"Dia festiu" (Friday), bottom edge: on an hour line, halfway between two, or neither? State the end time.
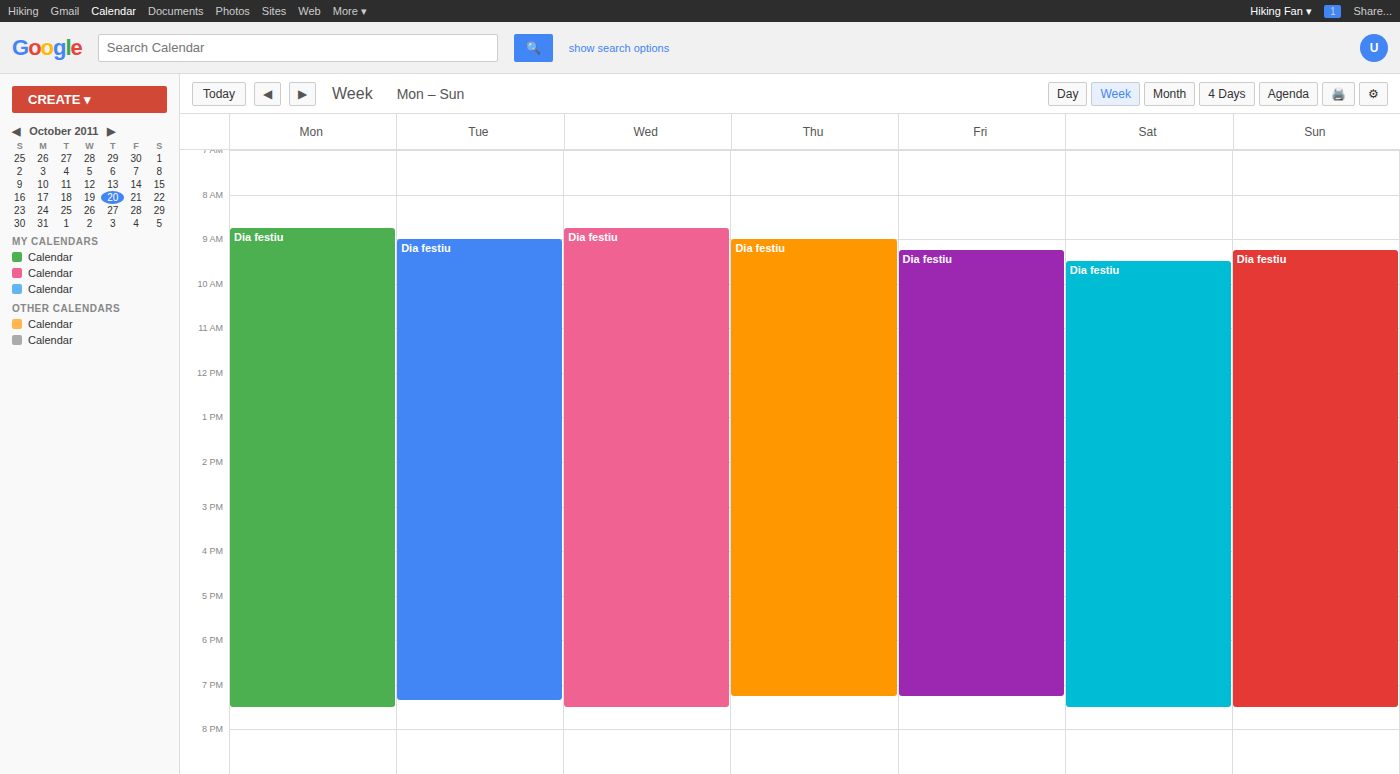
19:15 -- neither: a quarter of the way from the 19:00 line to the 20:00 line.